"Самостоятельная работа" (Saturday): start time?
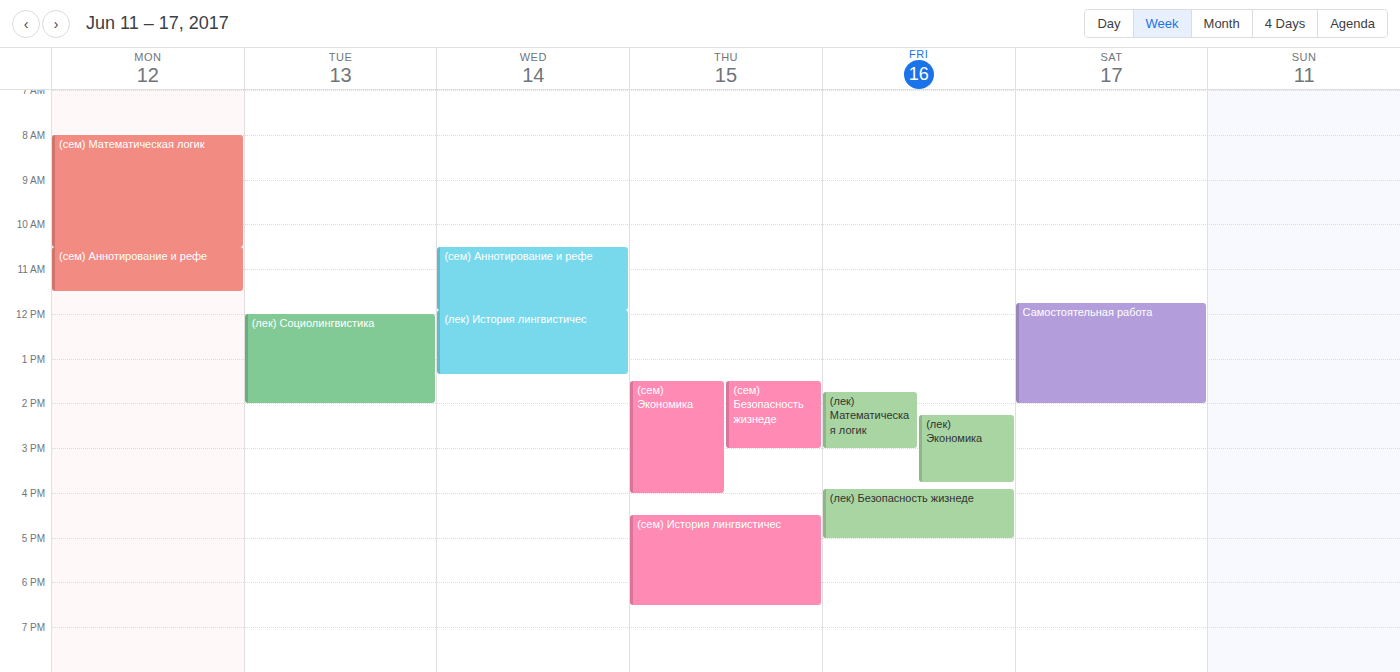
11:45 AM